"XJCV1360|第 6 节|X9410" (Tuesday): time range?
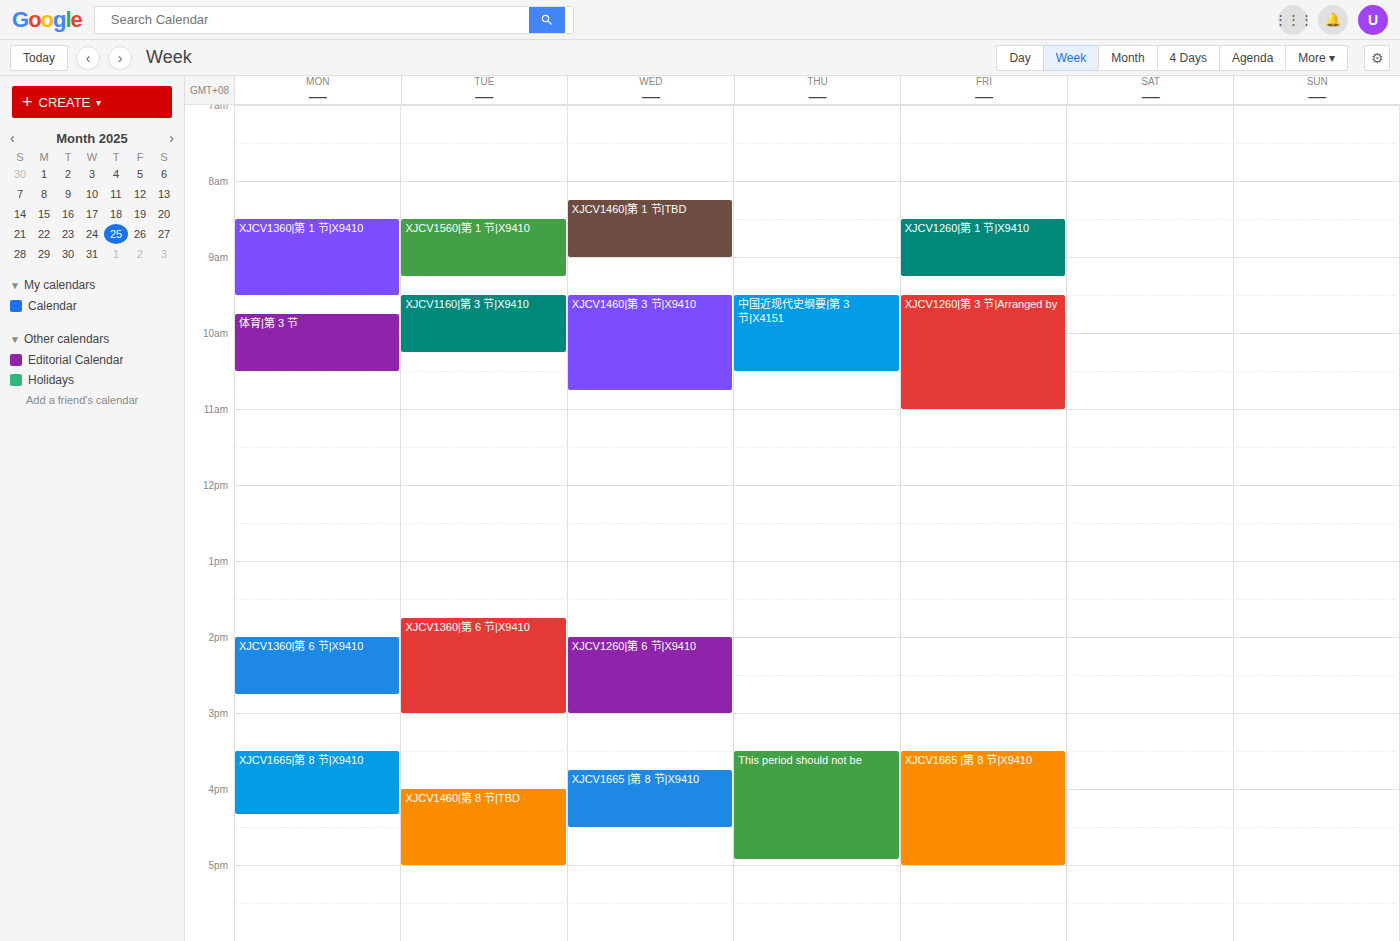
1:45 PM to 3:00 PM